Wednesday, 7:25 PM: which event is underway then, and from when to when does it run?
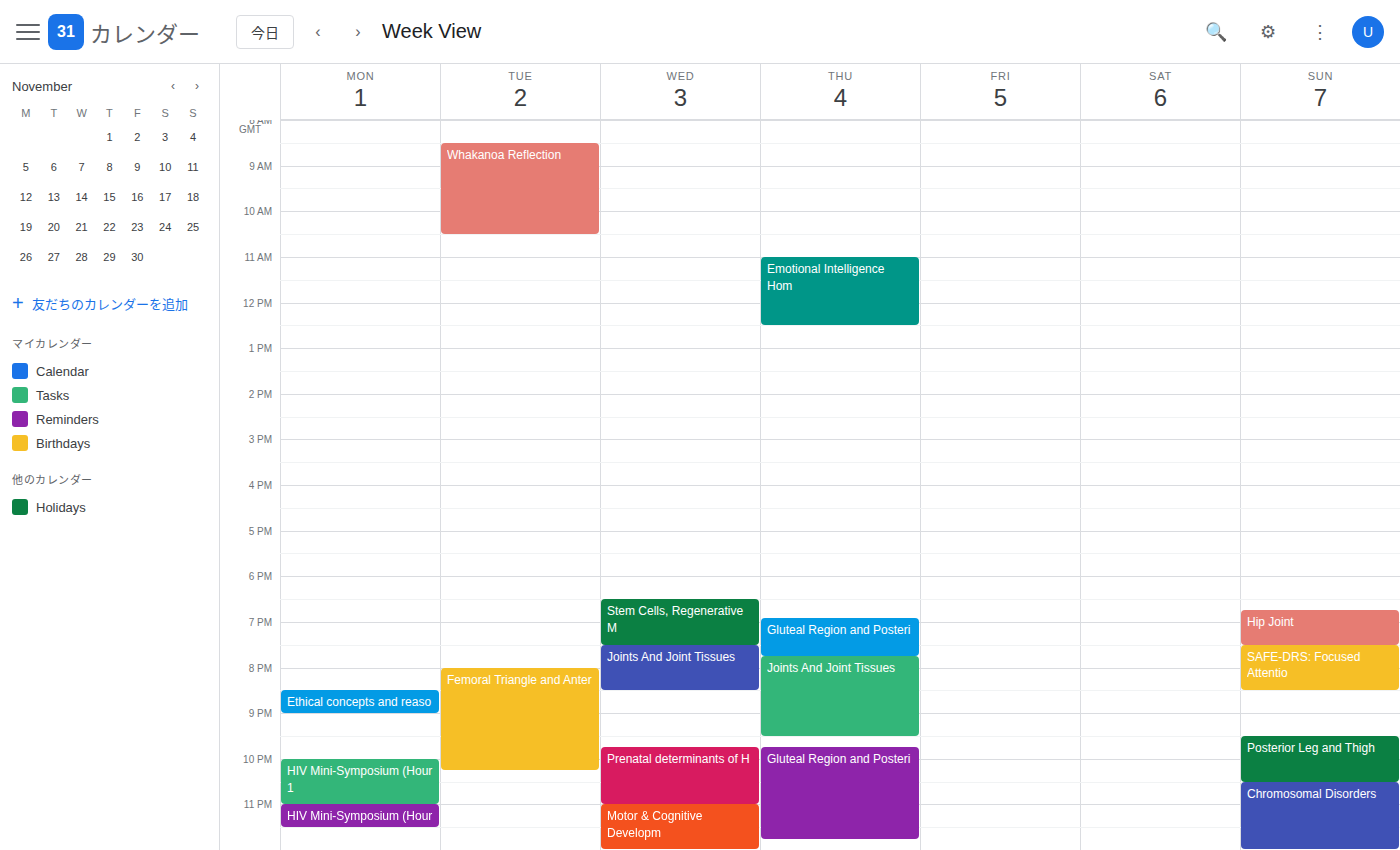
"Stem Cells, Regenerative M", 6:30 PM to 7:30 PM